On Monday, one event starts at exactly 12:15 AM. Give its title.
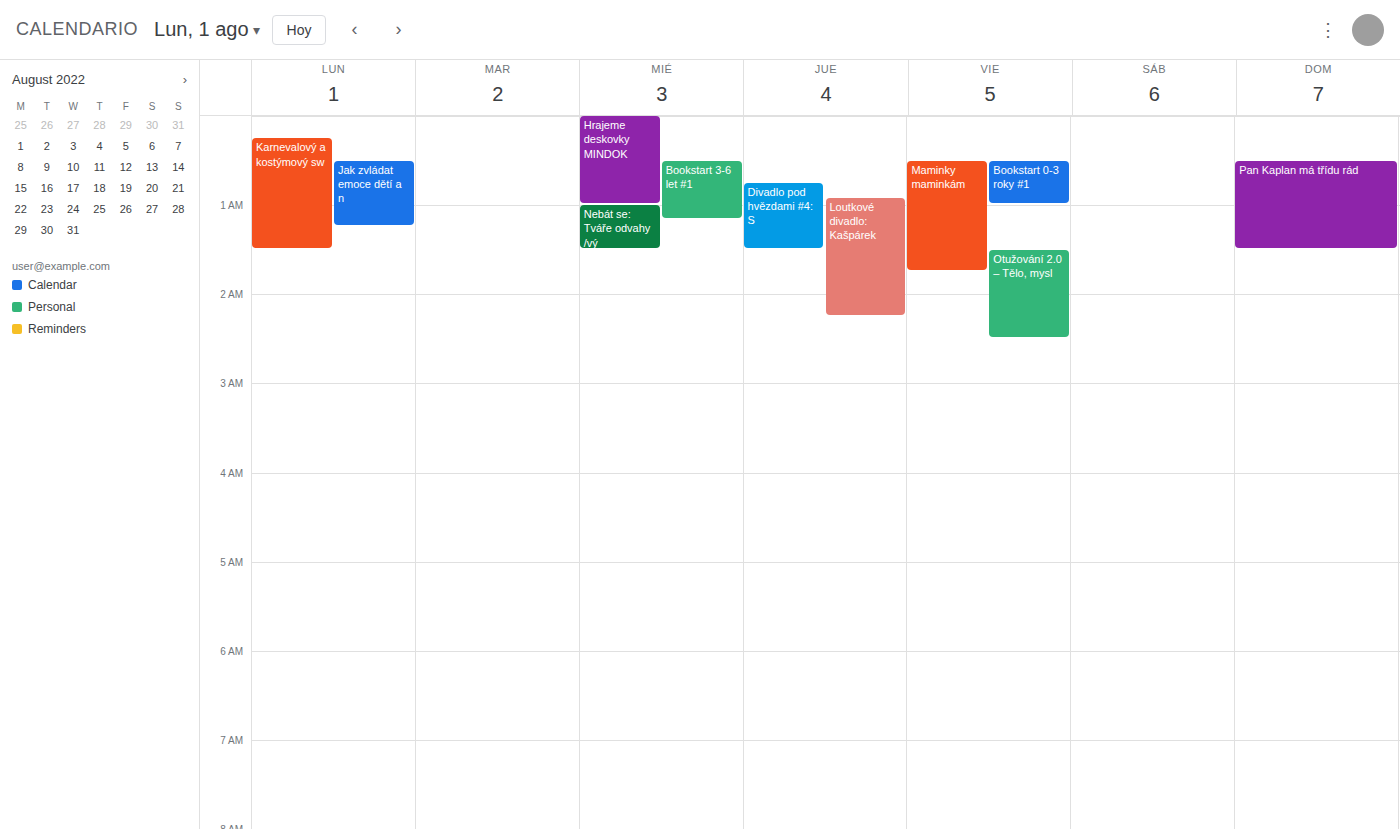
"Karnevalový a kostýmový sw"